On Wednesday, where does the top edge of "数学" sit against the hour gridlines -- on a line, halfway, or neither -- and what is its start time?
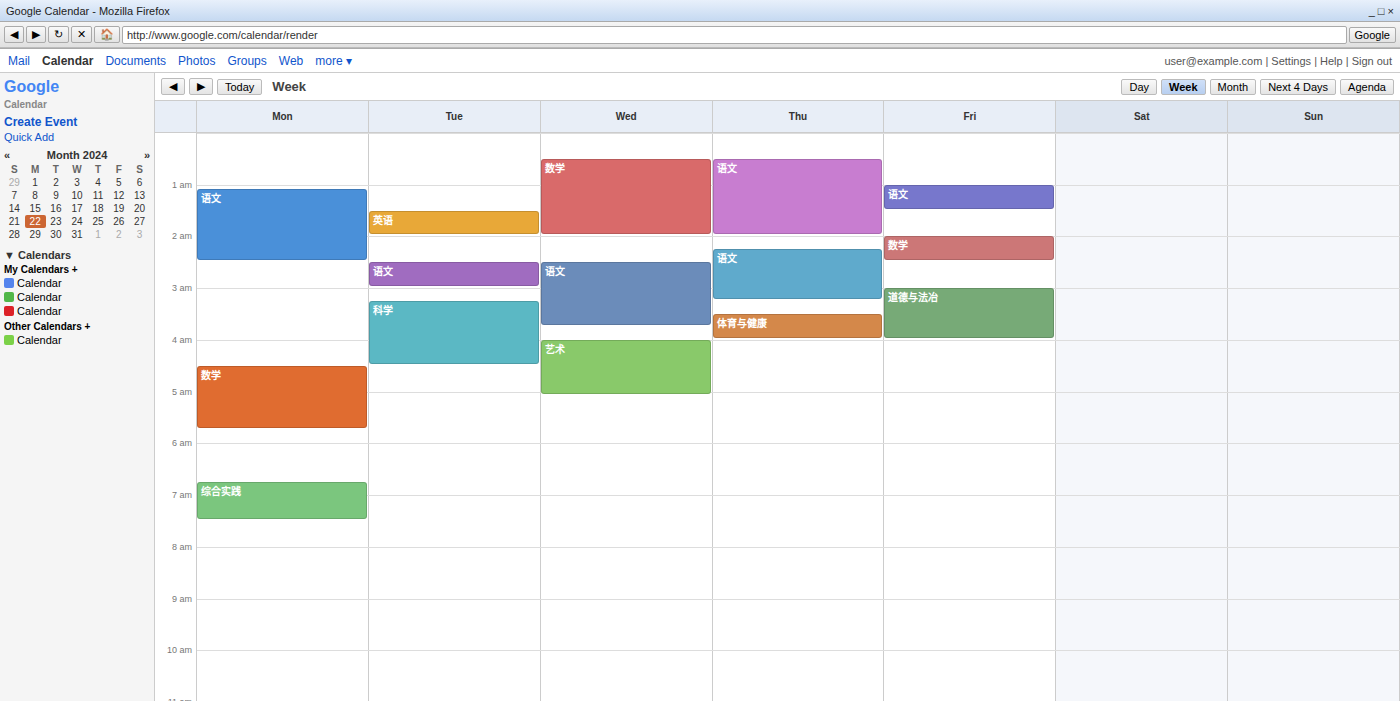
12:30 AM -- halfway between the 12 AM and 1 AM lines.